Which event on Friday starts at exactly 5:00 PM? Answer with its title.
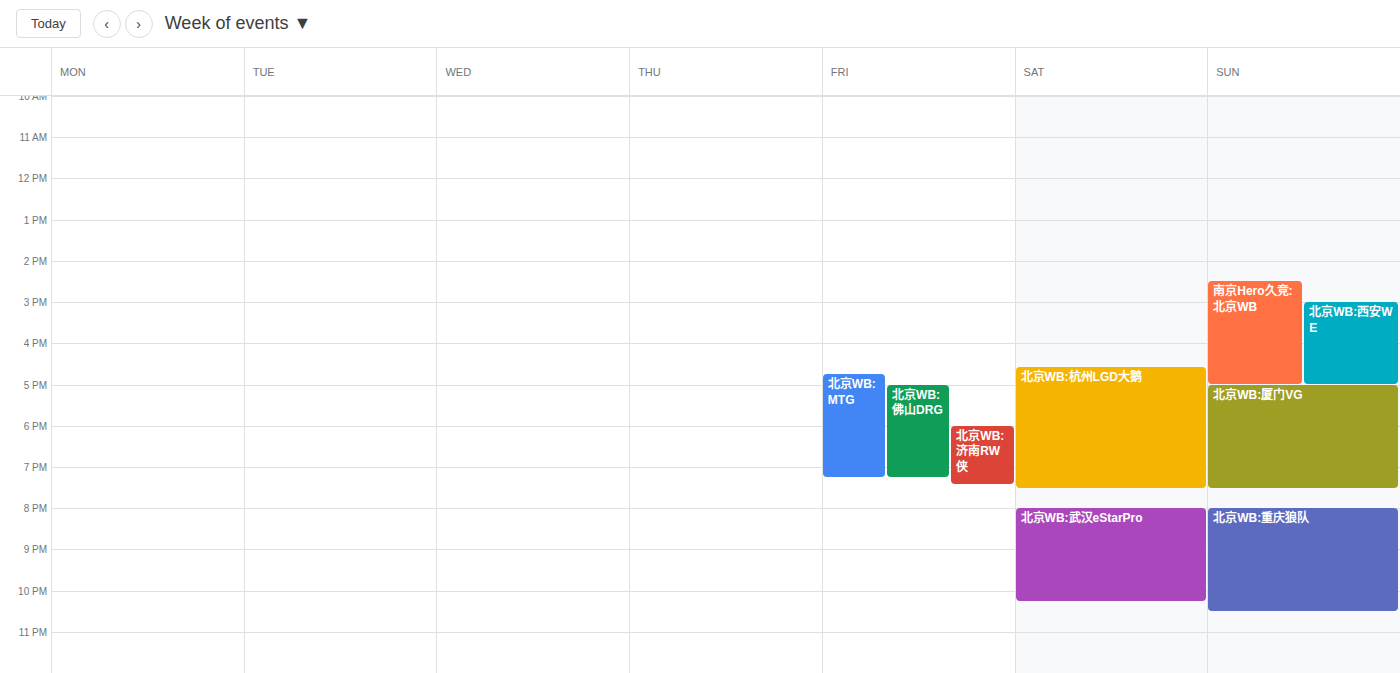
"北京WB:佛山DRG"